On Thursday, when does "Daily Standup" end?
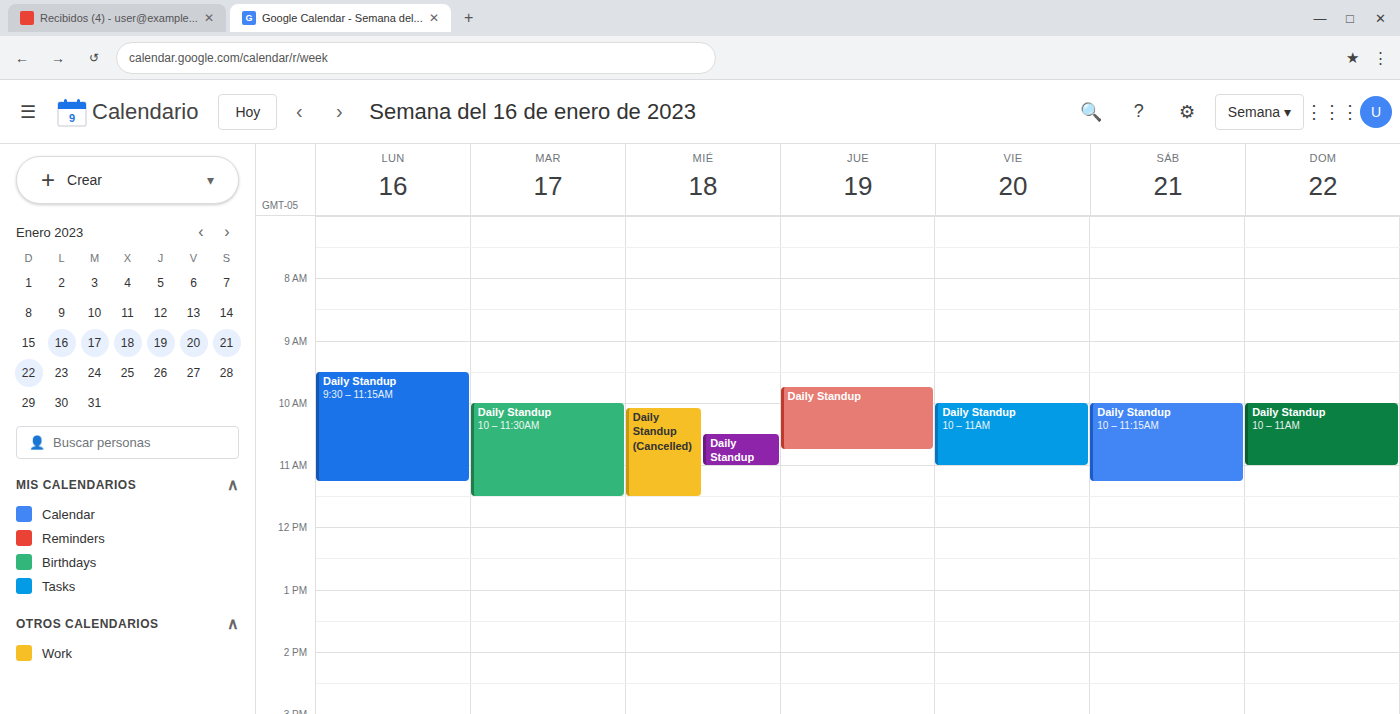
10:45